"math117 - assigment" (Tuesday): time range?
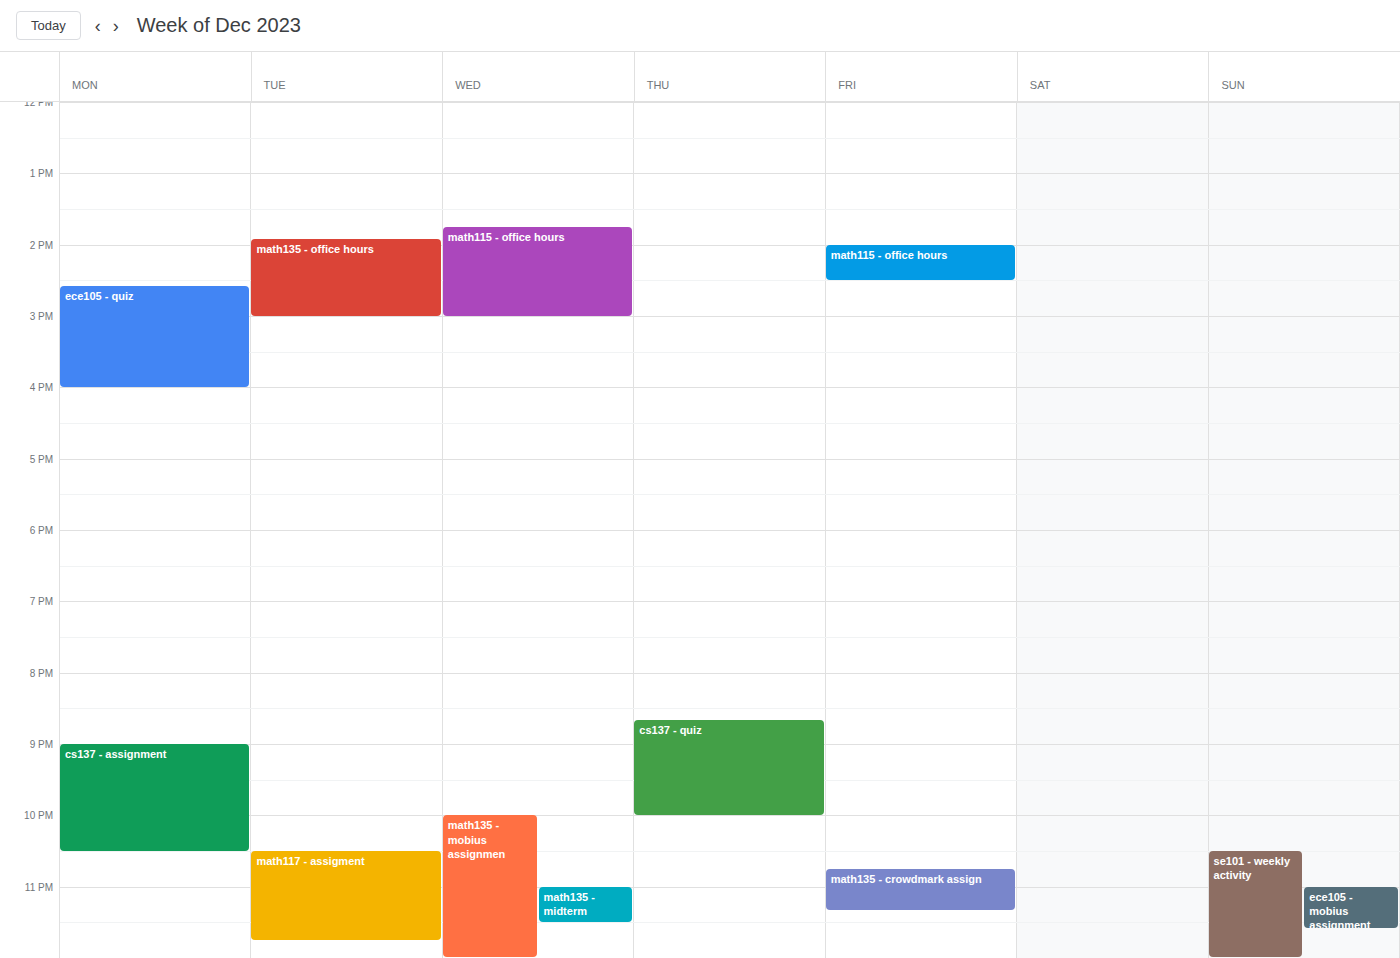
22:30 to 23:45